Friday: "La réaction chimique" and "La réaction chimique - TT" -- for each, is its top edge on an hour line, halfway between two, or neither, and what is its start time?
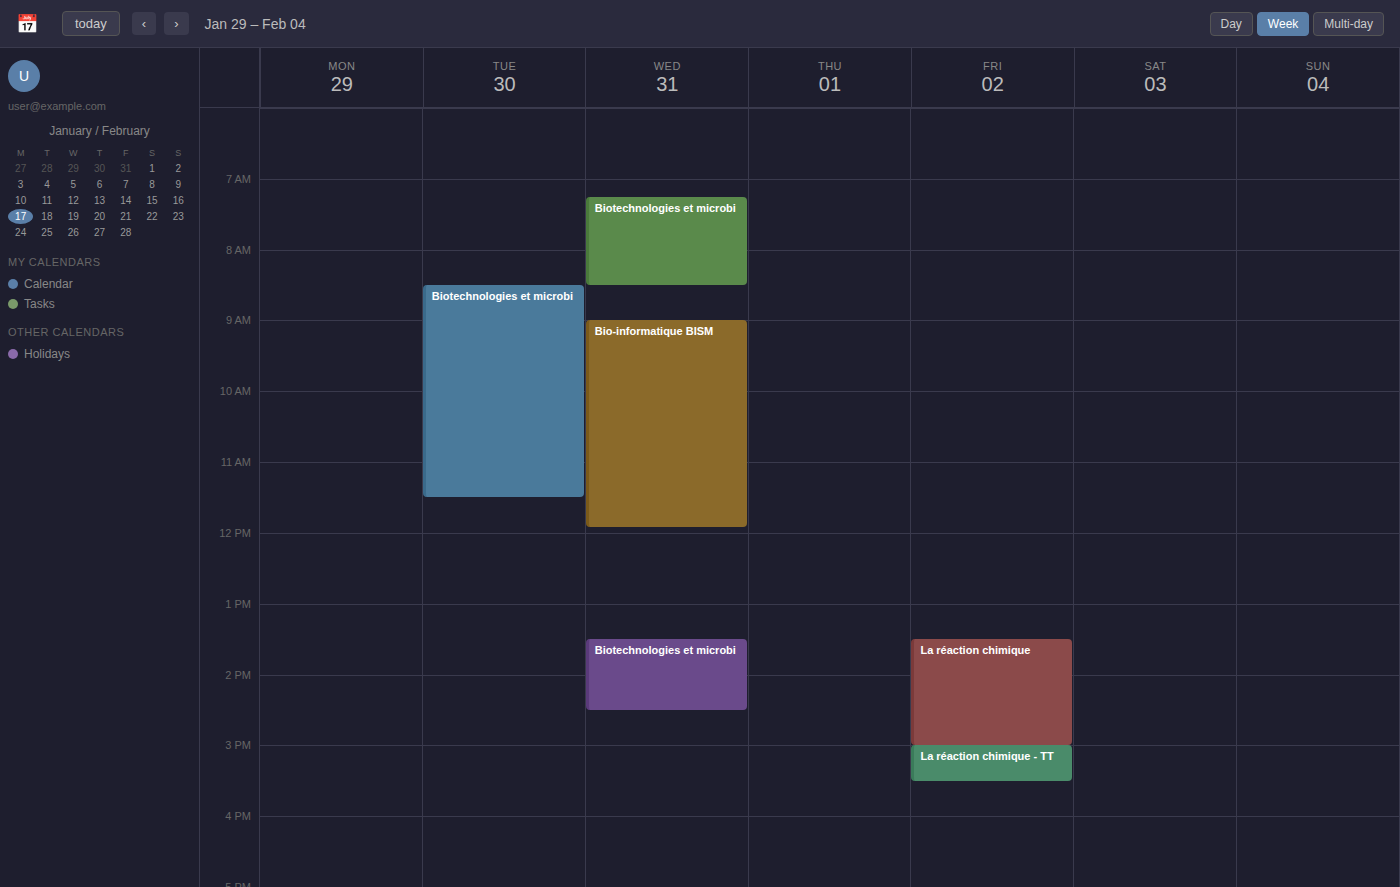
"La réaction chimique": 1:30 PM, halfway between the 1 PM and 2 PM lines. "La réaction chimique - TT": 3:00 PM, exactly on the 3 PM line.